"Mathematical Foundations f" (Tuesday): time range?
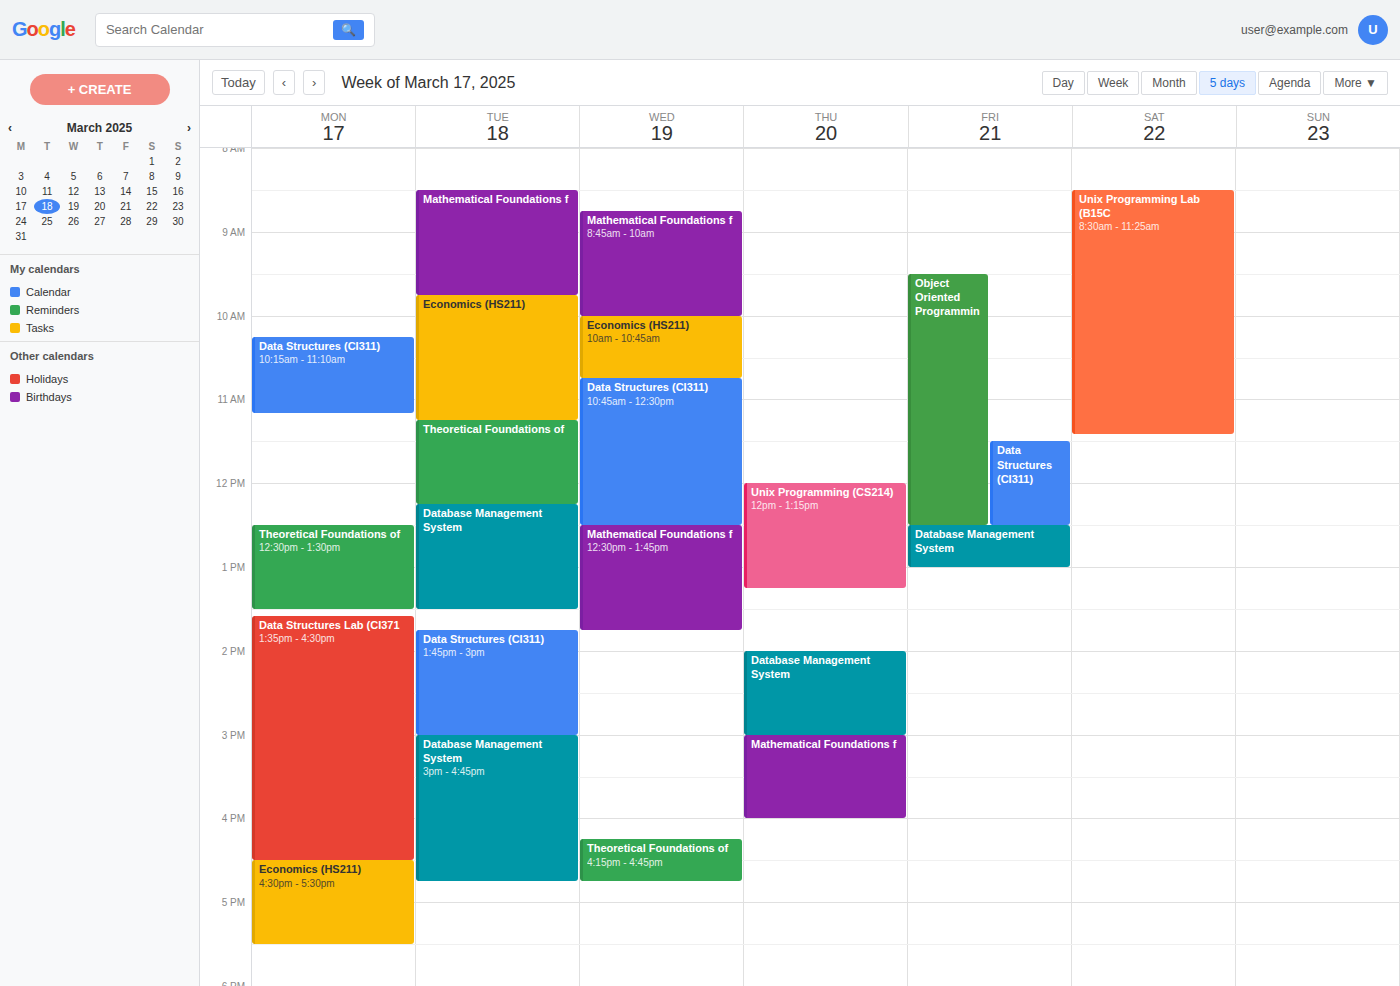
8:30 AM to 9:45 AM